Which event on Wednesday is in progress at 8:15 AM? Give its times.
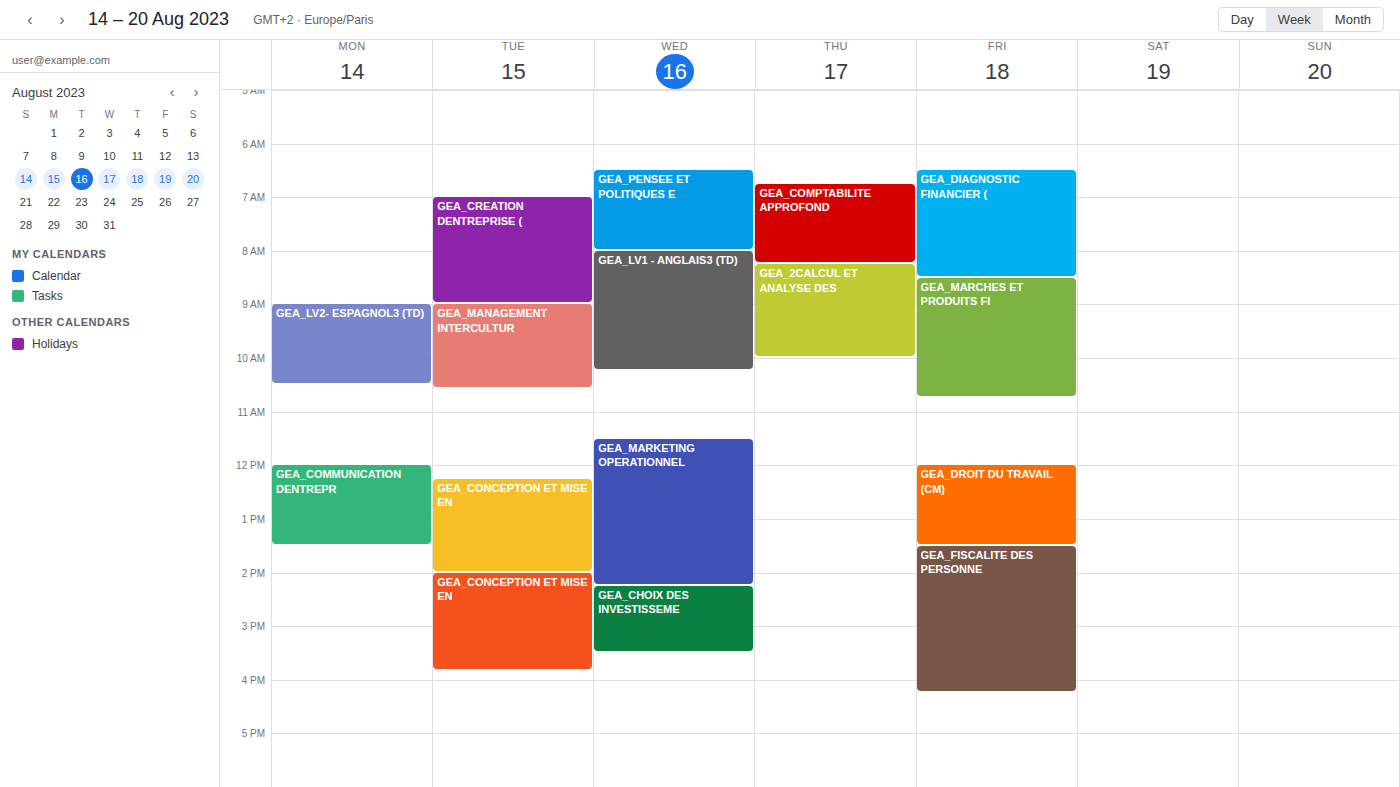
"GEA_LV1 - ANGLAIS3 (TD)", 8:00 AM to 10:15 AM